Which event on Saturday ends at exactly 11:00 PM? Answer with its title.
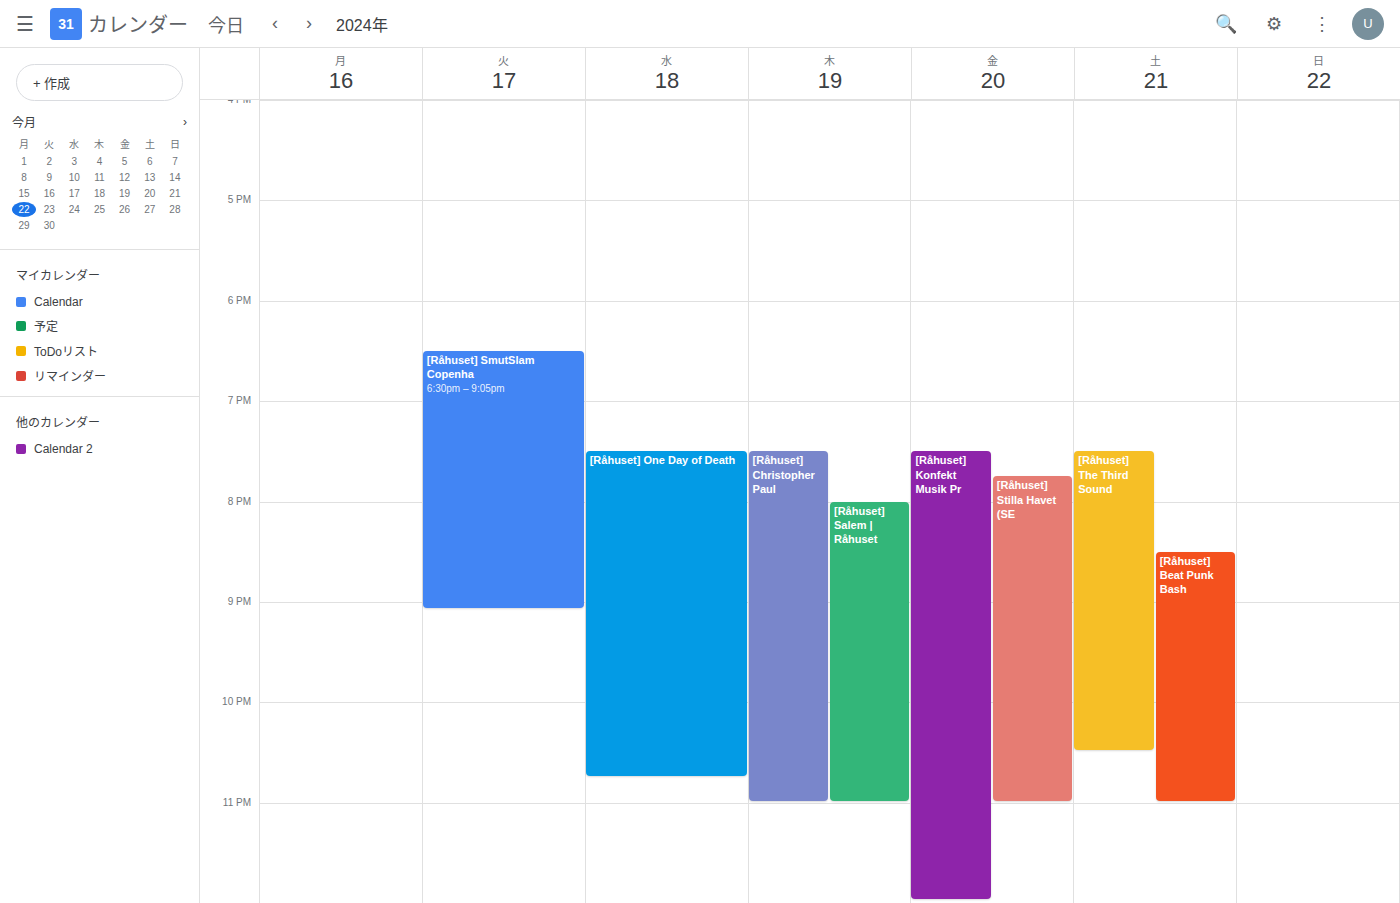
"[Råhuset] Beat Punk Bash"